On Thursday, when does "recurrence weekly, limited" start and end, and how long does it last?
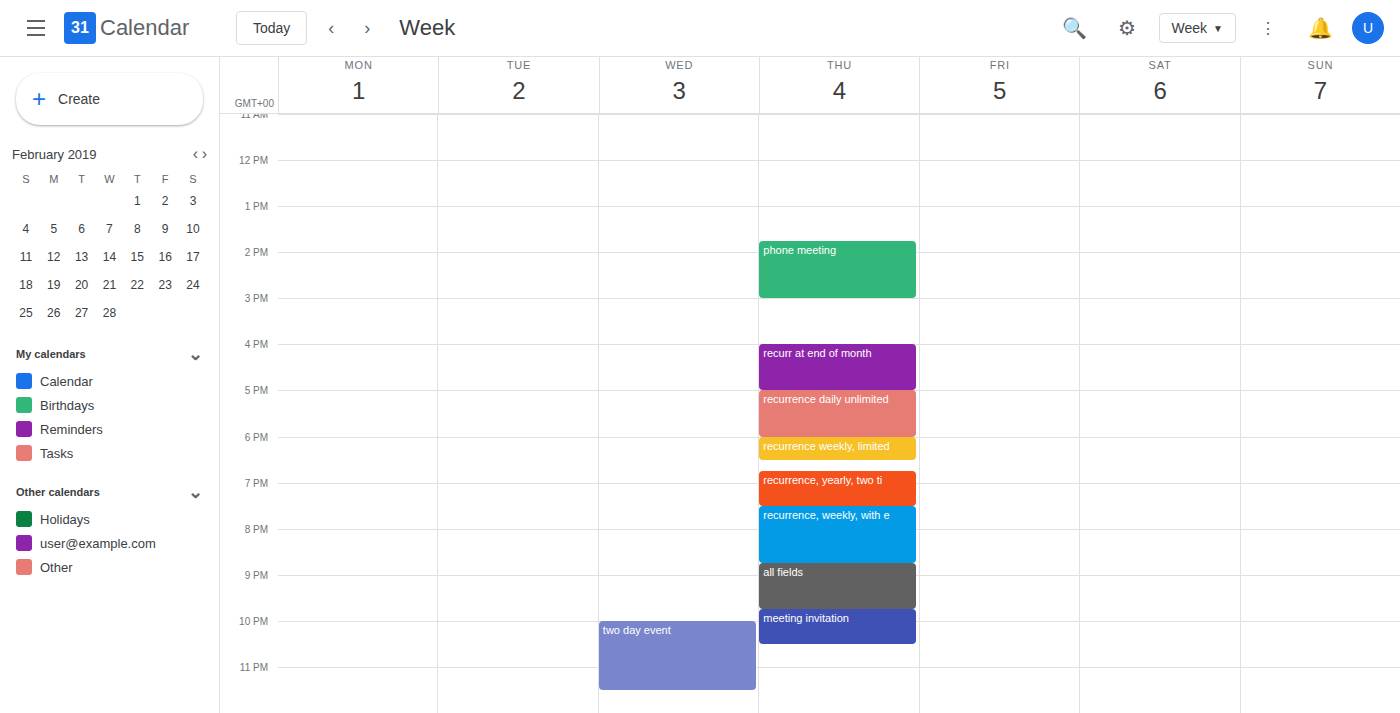
6:00 PM to 6:30 PM, 30 minutes